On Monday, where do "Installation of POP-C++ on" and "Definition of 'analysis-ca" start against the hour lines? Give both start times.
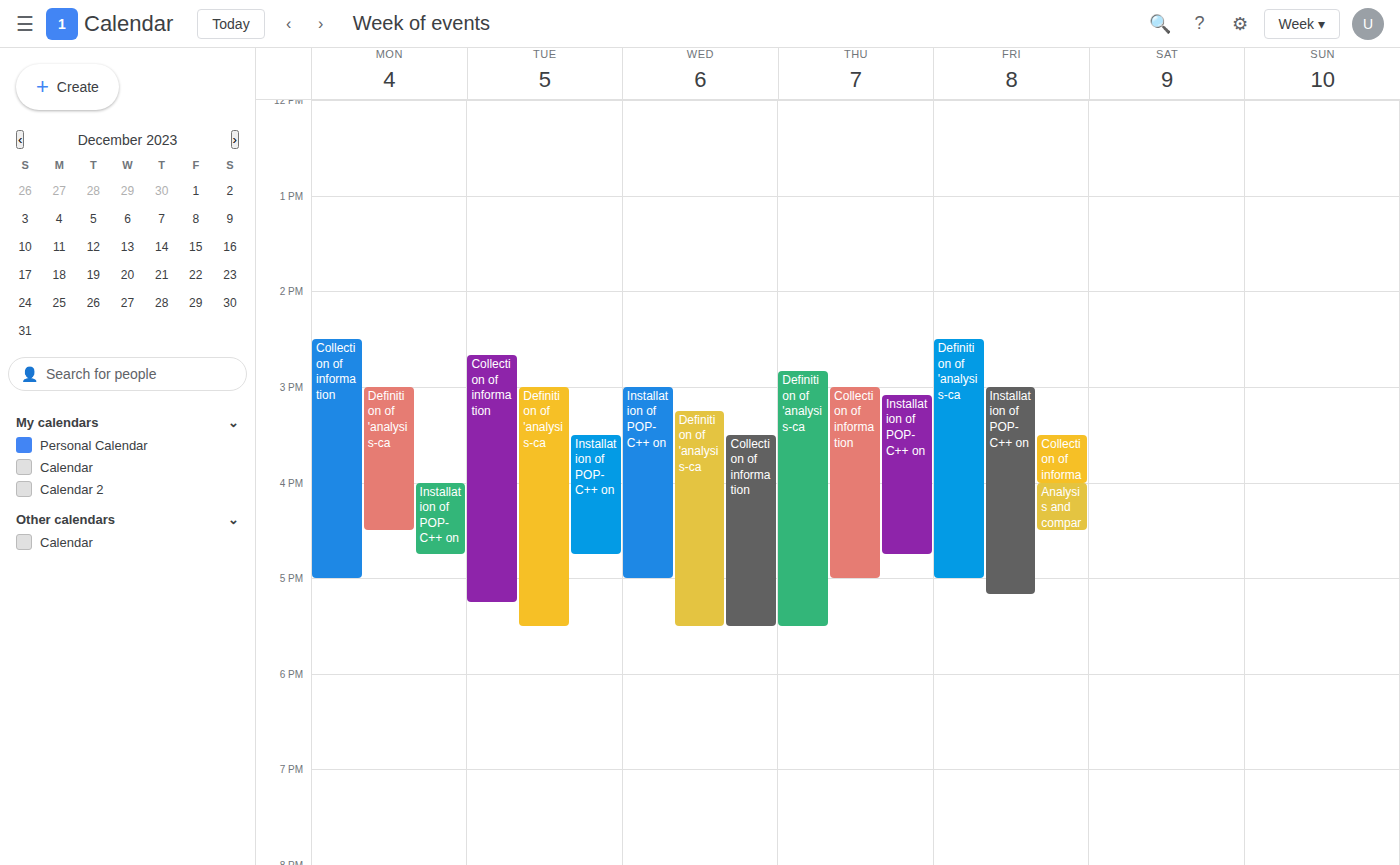
"Installation of POP-C++ on": 4:00 PM, exactly on the 4 PM line. "Definition of 'analysis-ca": 3:00 PM, exactly on the 3 PM line.